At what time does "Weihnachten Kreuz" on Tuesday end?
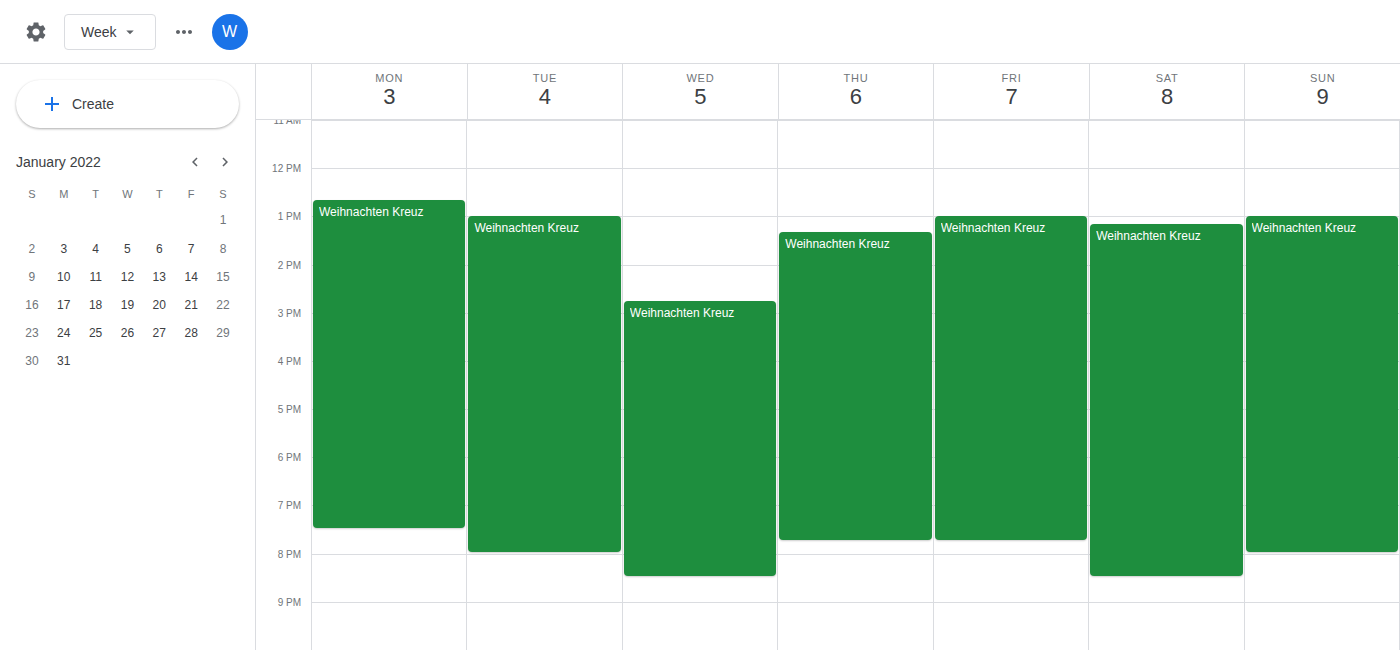
20:00